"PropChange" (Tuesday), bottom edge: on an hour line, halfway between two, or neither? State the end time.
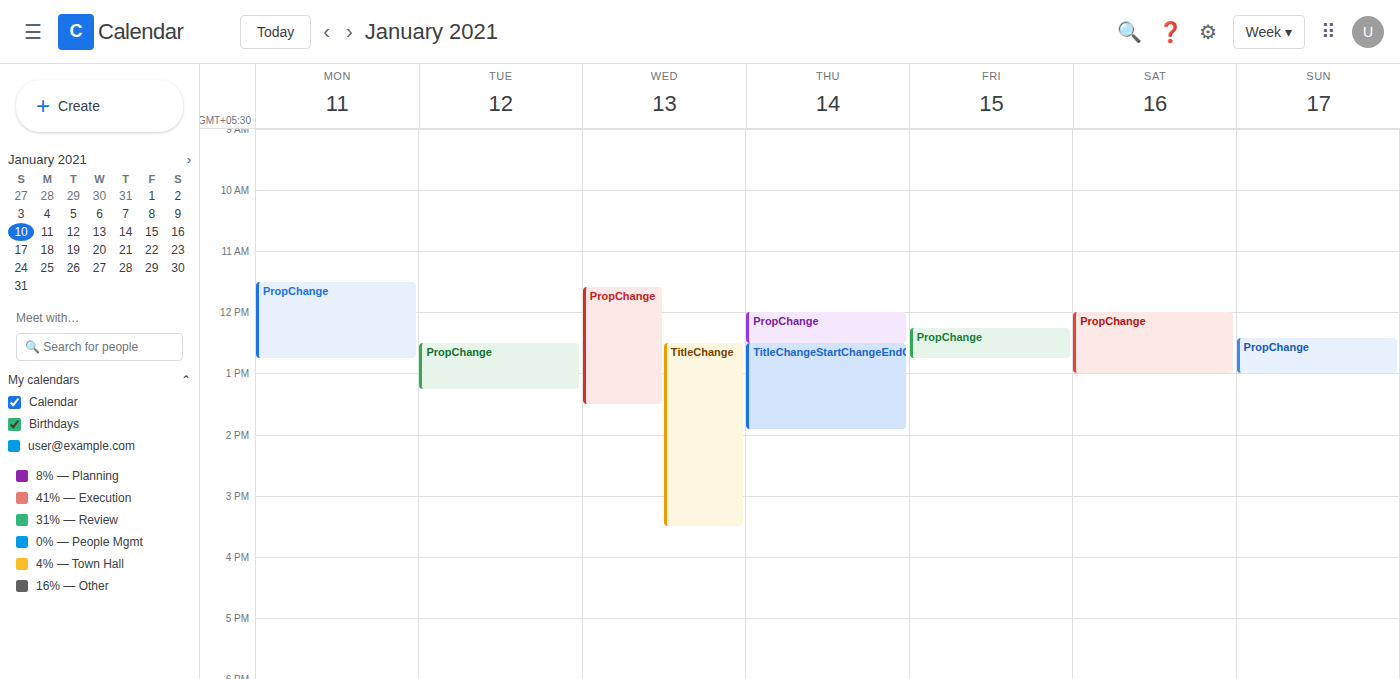
1:15 PM -- neither: a quarter of the way from the 1 PM line to the 2 PM line.